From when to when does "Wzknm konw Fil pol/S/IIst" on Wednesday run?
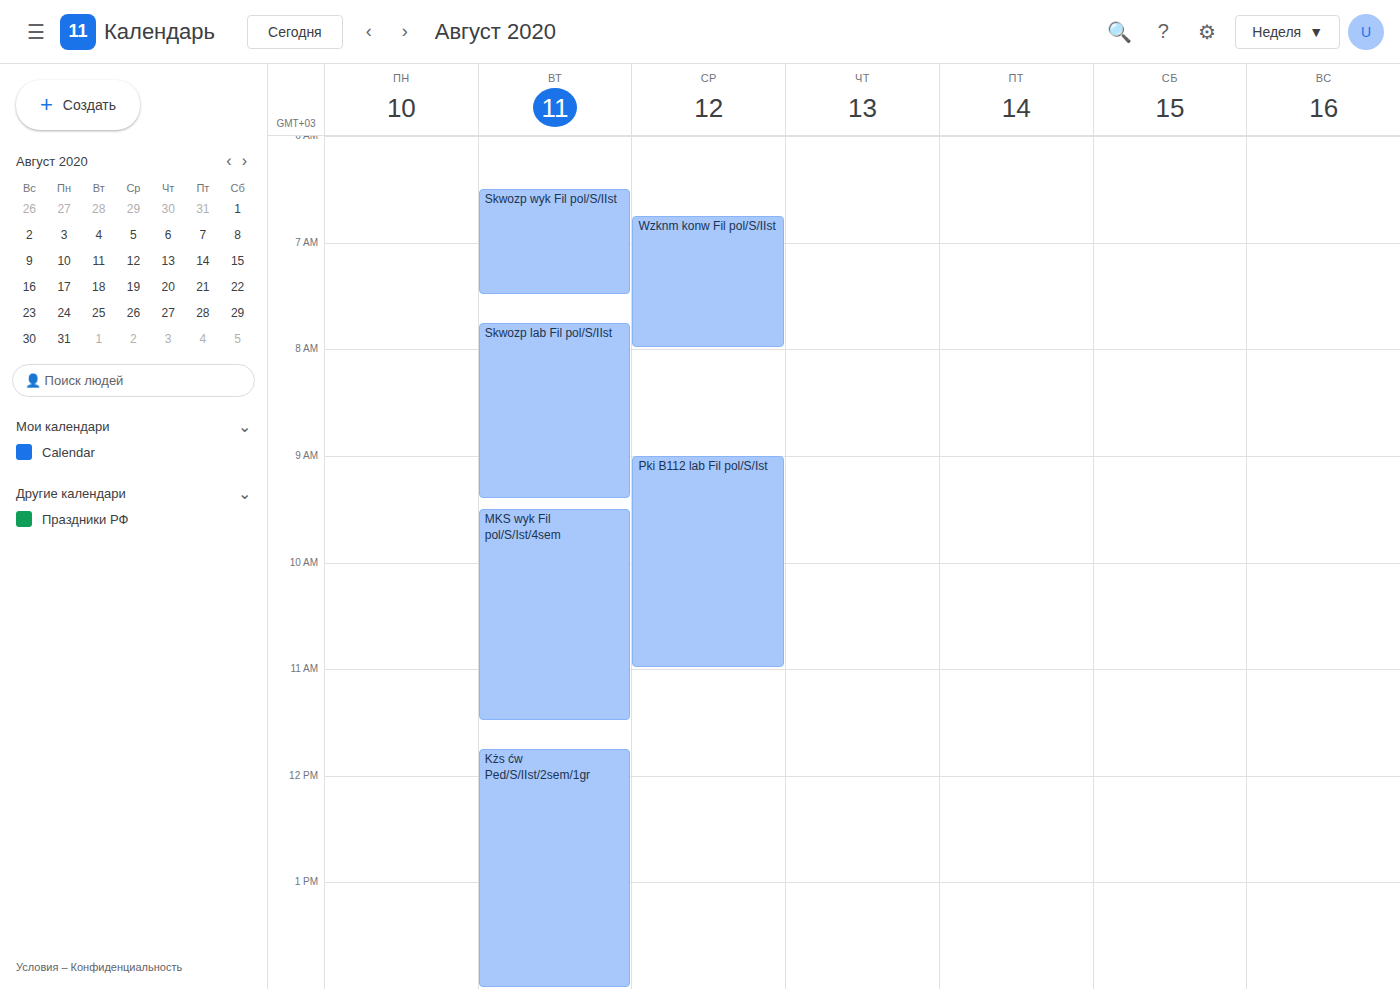
6:45 AM to 8:00 AM